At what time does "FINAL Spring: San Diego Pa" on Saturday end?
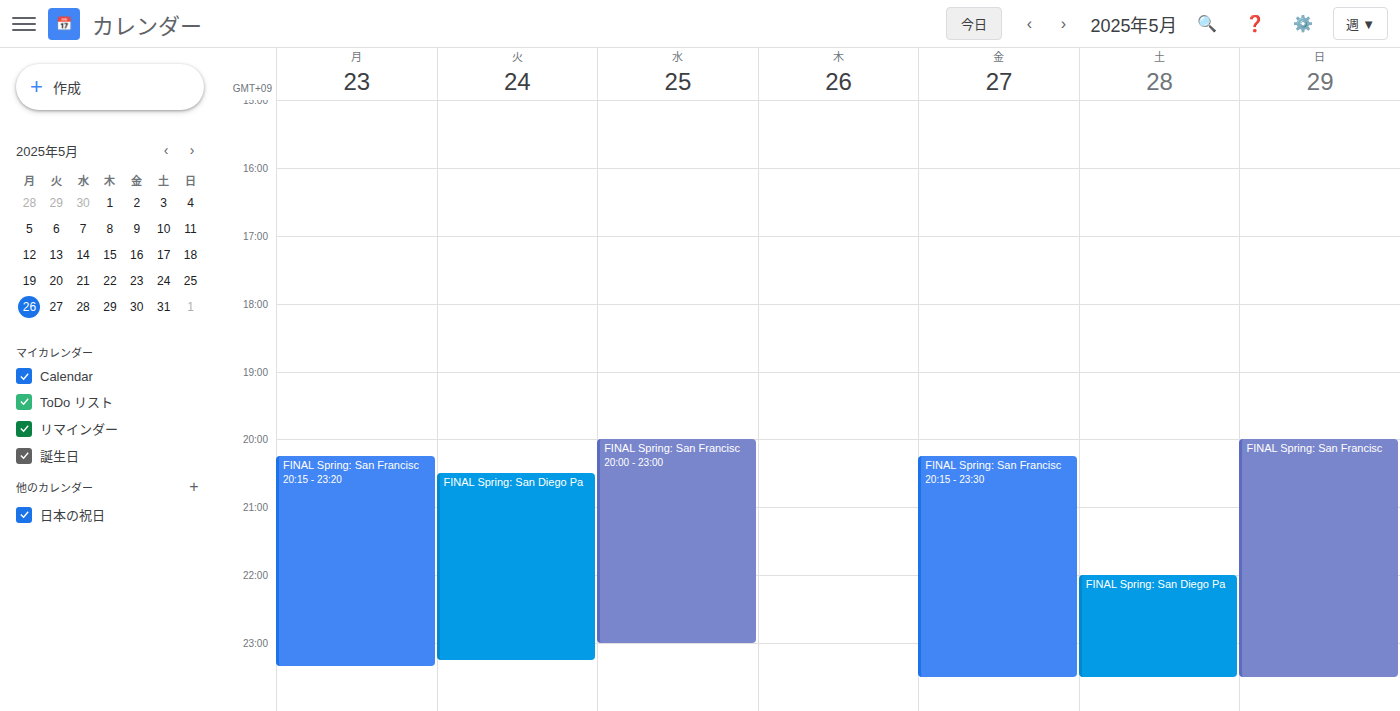
11:30 PM